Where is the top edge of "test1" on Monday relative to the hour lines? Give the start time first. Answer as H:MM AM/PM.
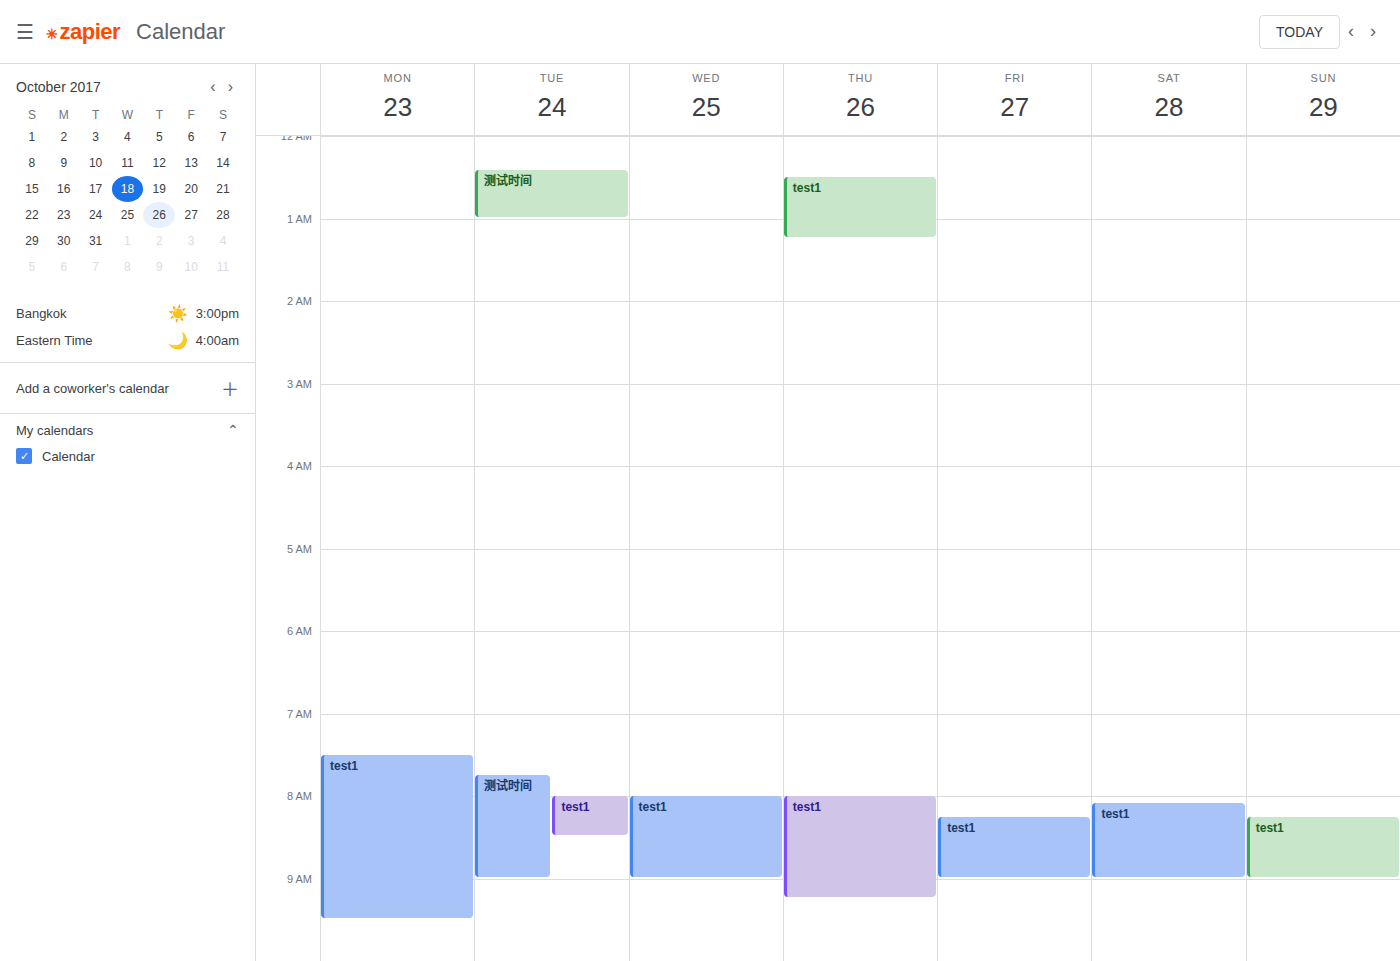
7:30 AM -- halfway between the 7 AM and 8 AM lines.